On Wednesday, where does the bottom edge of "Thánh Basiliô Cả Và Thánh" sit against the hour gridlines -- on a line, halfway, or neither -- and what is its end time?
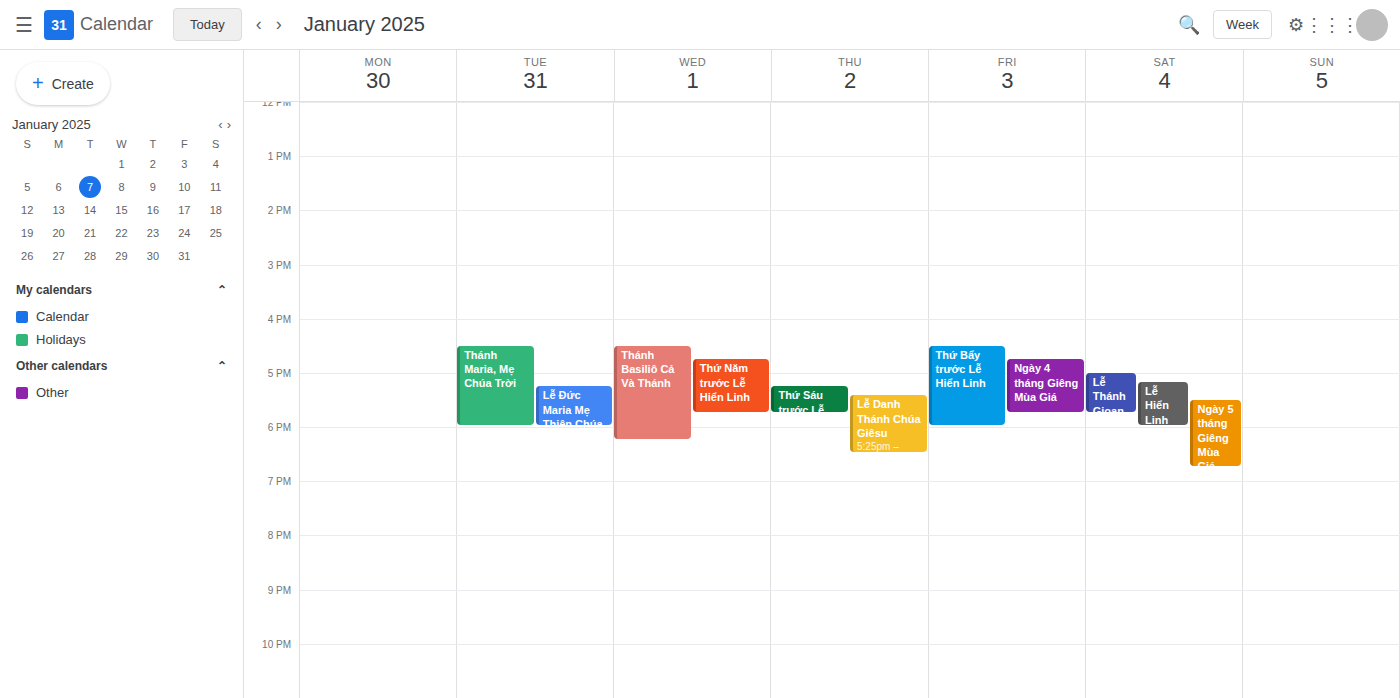
6:15 PM -- neither: a quarter of the way from the 6 PM line to the 7 PM line.